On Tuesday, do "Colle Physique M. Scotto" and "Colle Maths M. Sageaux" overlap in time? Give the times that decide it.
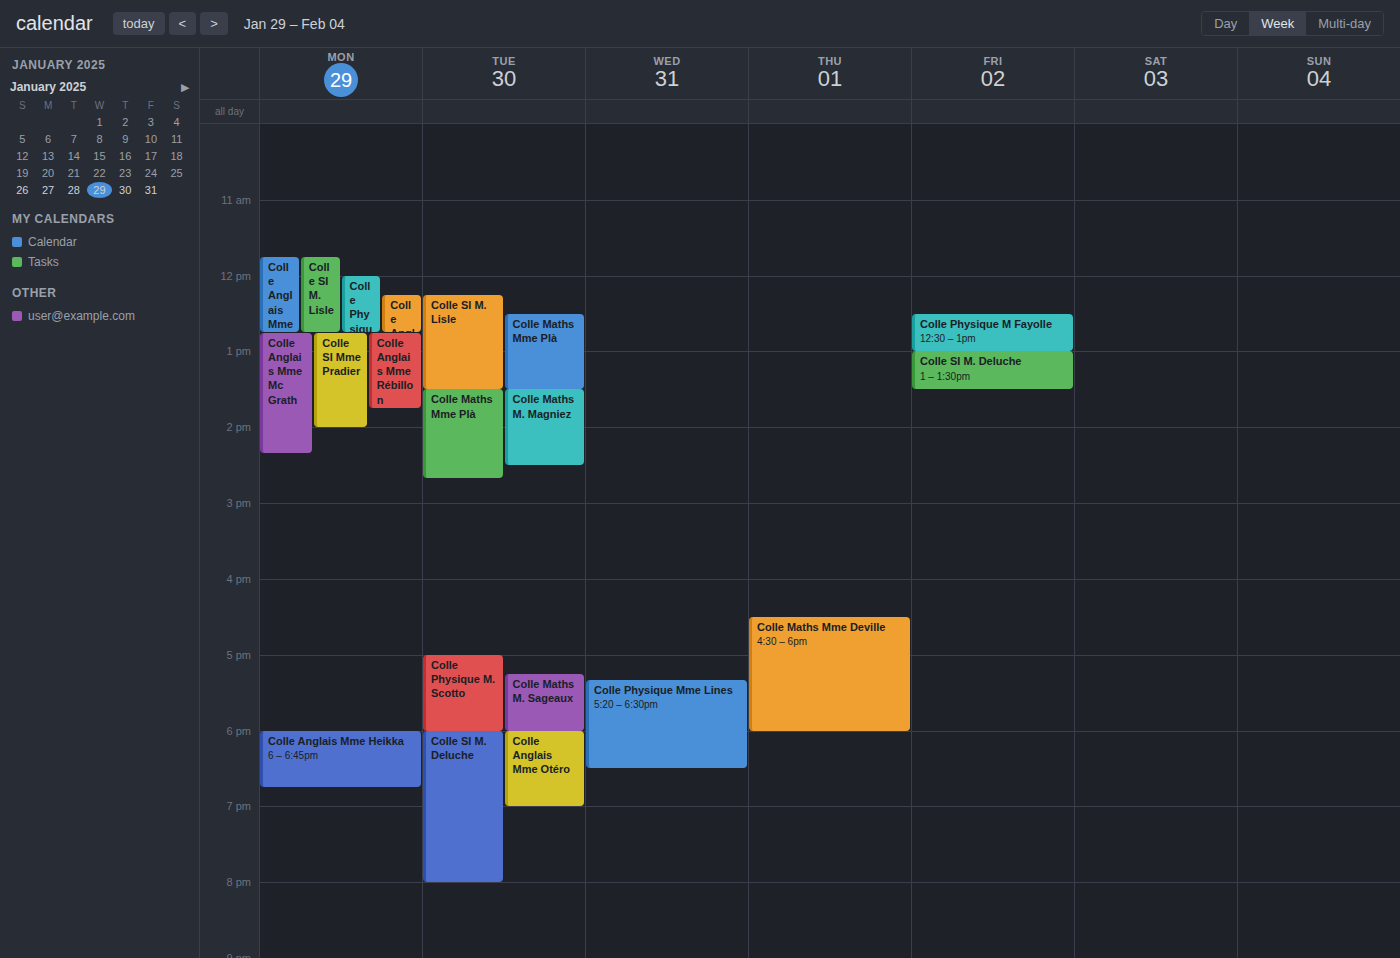
"Colle Maths M. Sageaux" runs 5:15 PM to 6:00 PM, inside "Colle Physique M. Scotto" -- they overlap.